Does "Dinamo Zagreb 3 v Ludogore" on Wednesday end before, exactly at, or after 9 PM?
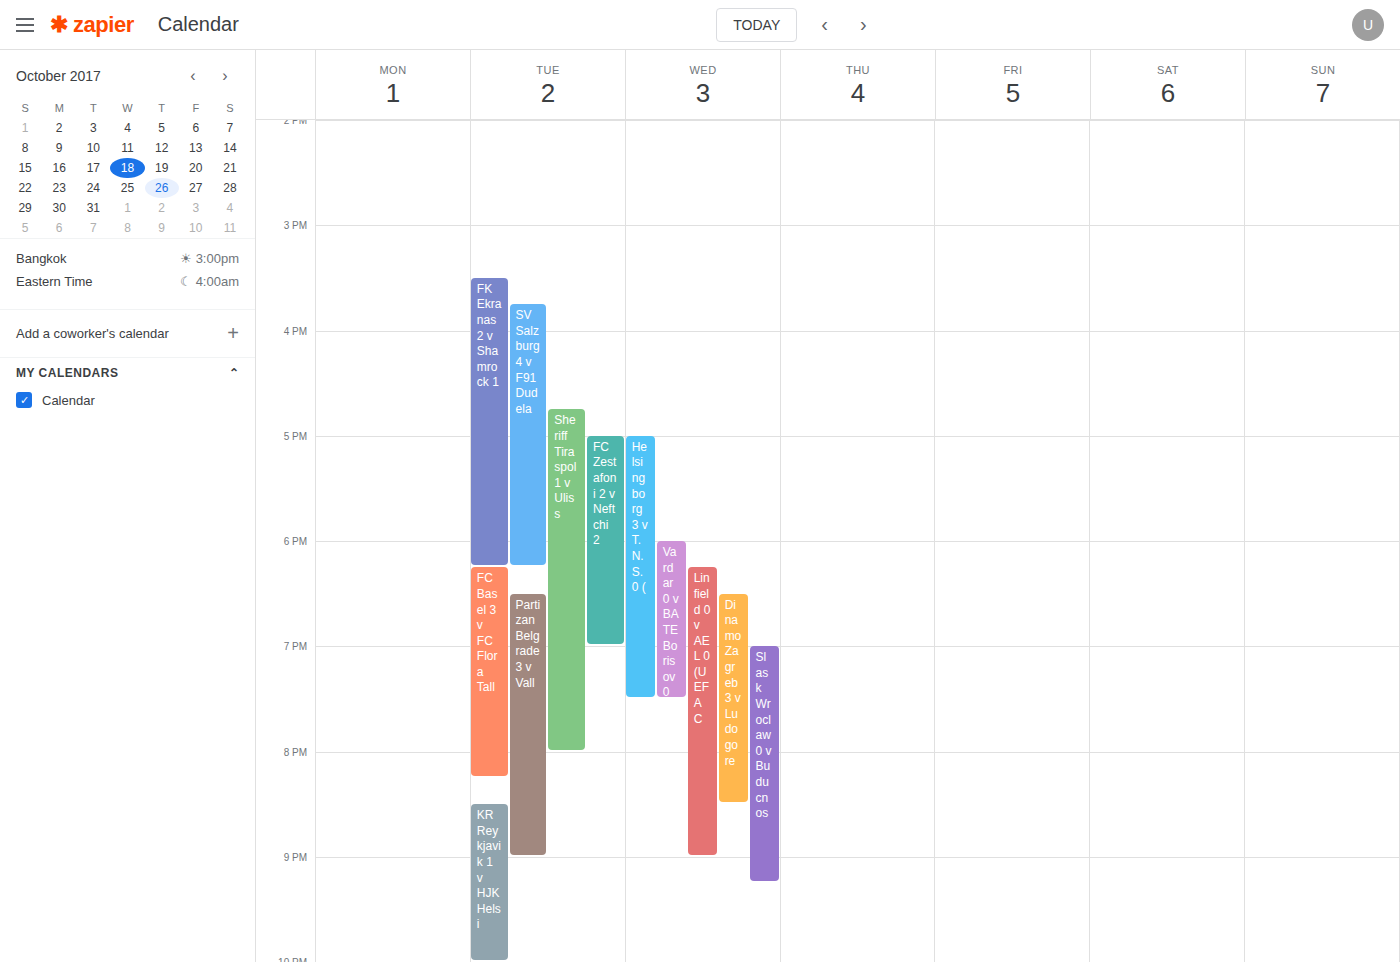
8:30 PM -- before 9 PM, 30 minutes above the 9 PM line.